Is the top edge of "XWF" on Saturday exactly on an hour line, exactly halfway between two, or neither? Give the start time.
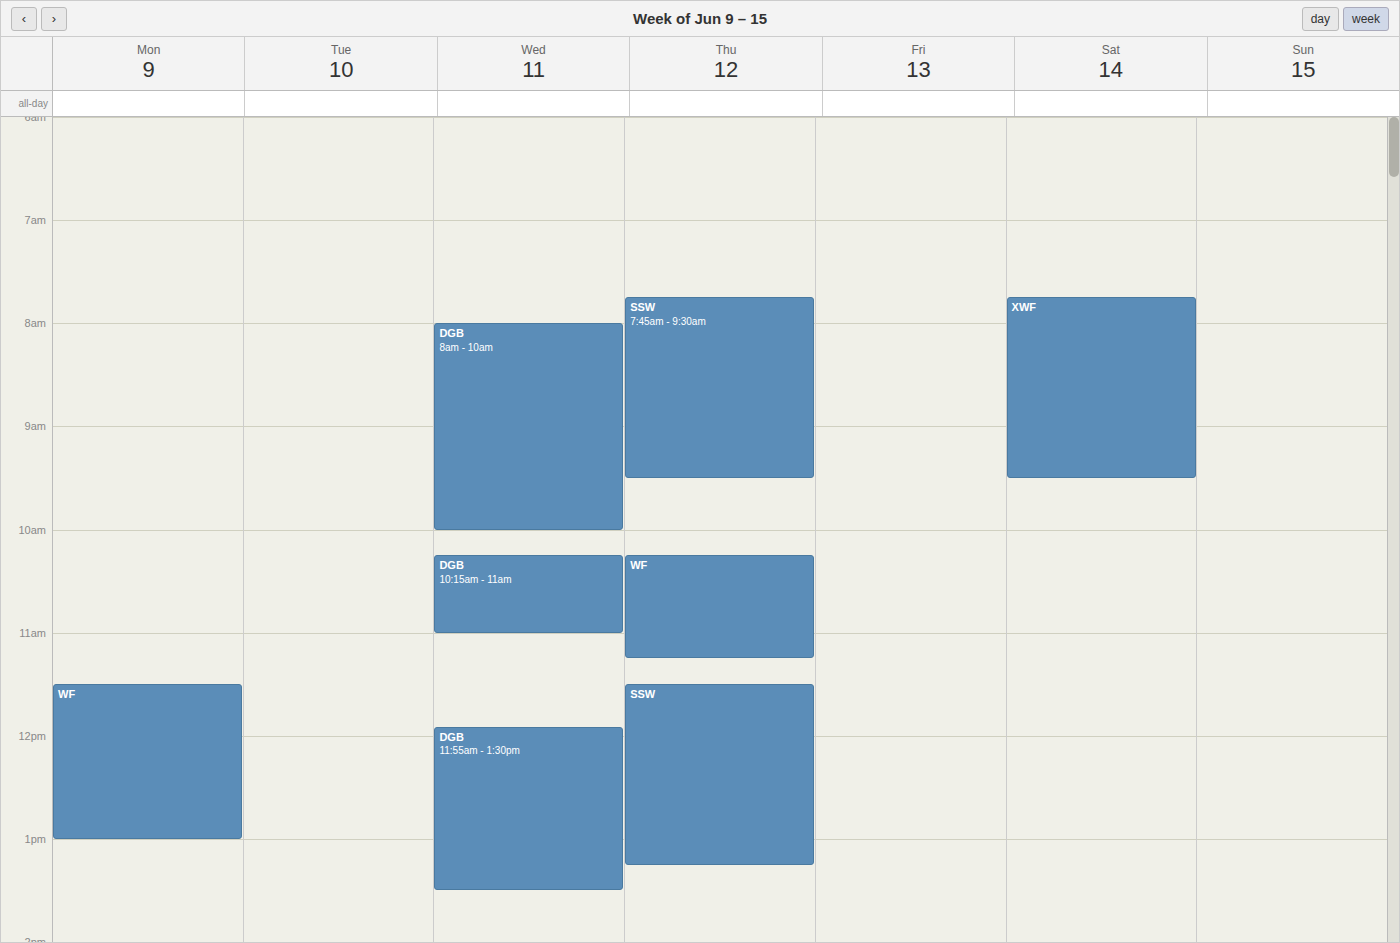
07:45 -- neither: three quarters of the way from the 07:00 line to the 08:00 line.